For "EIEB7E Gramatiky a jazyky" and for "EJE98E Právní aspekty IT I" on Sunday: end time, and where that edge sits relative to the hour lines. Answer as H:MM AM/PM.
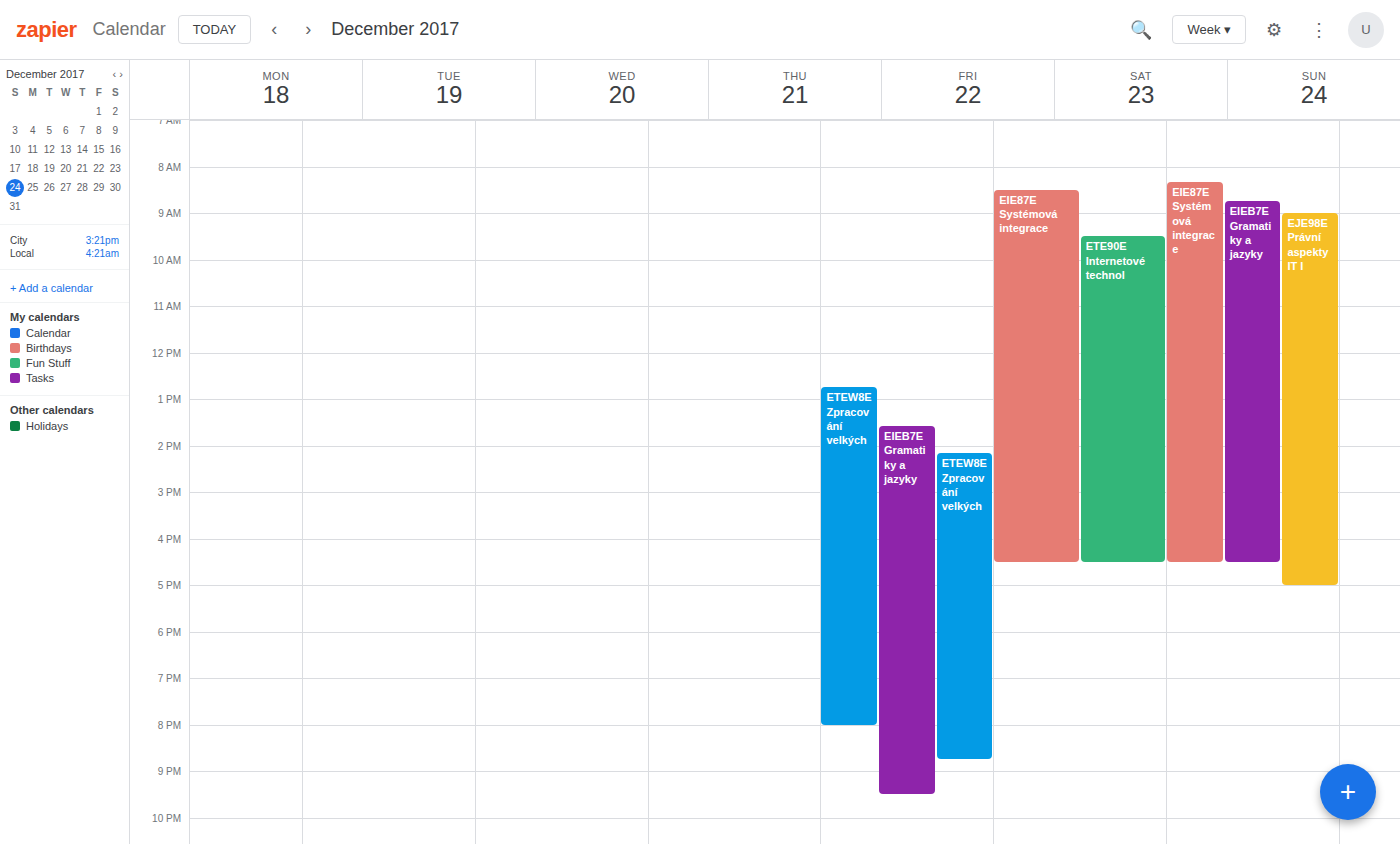
"EIEB7E Gramatiky a jazyky": 4:30 PM, halfway between the 4 PM and 5 PM lines. "EJE98E Právní aspekty IT I": 5:00 PM, exactly on the 5 PM line.